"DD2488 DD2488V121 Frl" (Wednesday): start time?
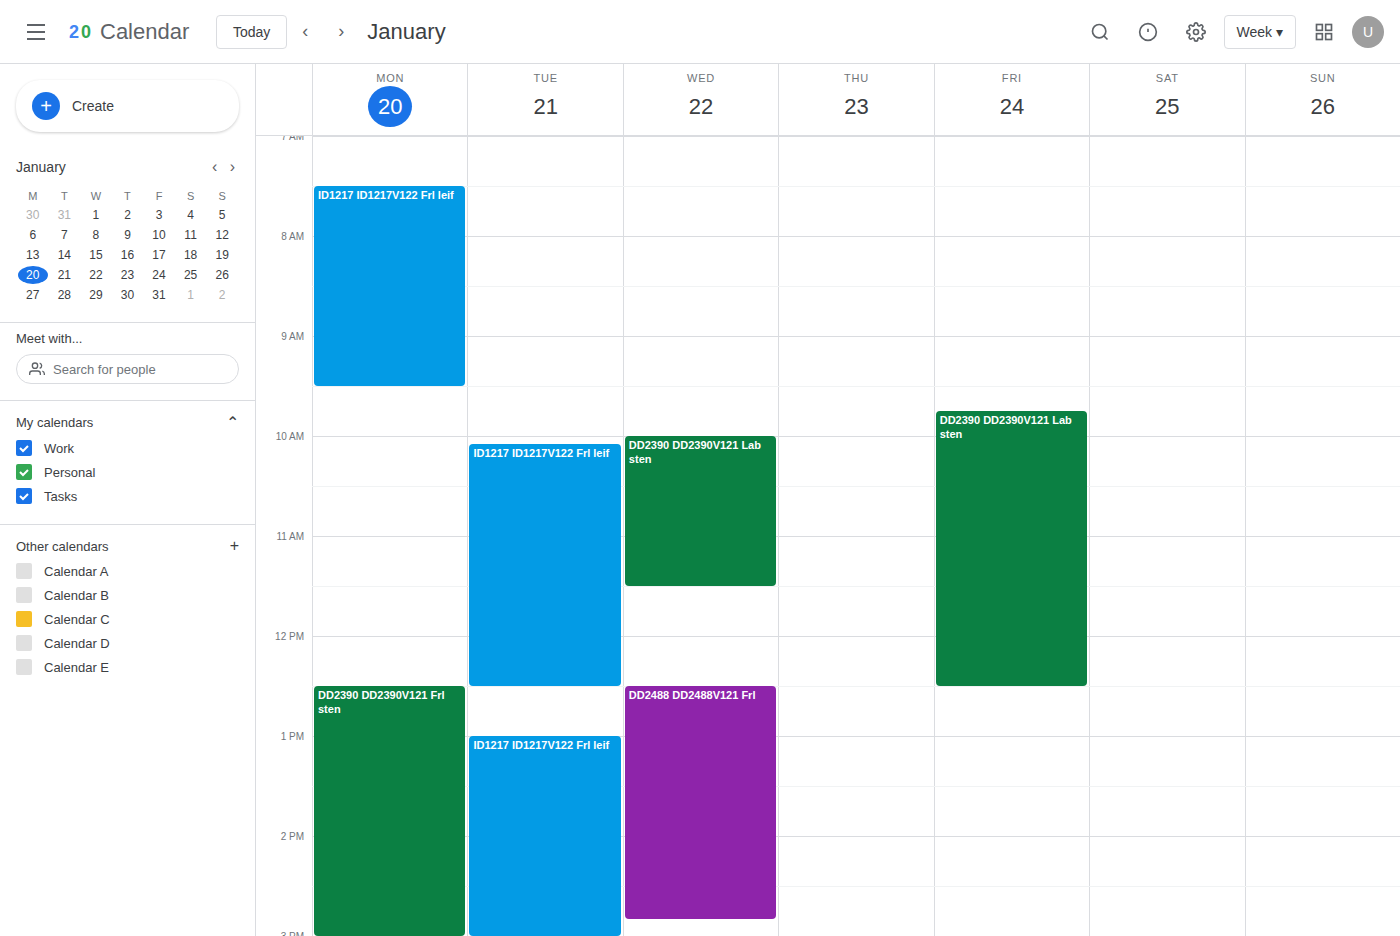
12:30